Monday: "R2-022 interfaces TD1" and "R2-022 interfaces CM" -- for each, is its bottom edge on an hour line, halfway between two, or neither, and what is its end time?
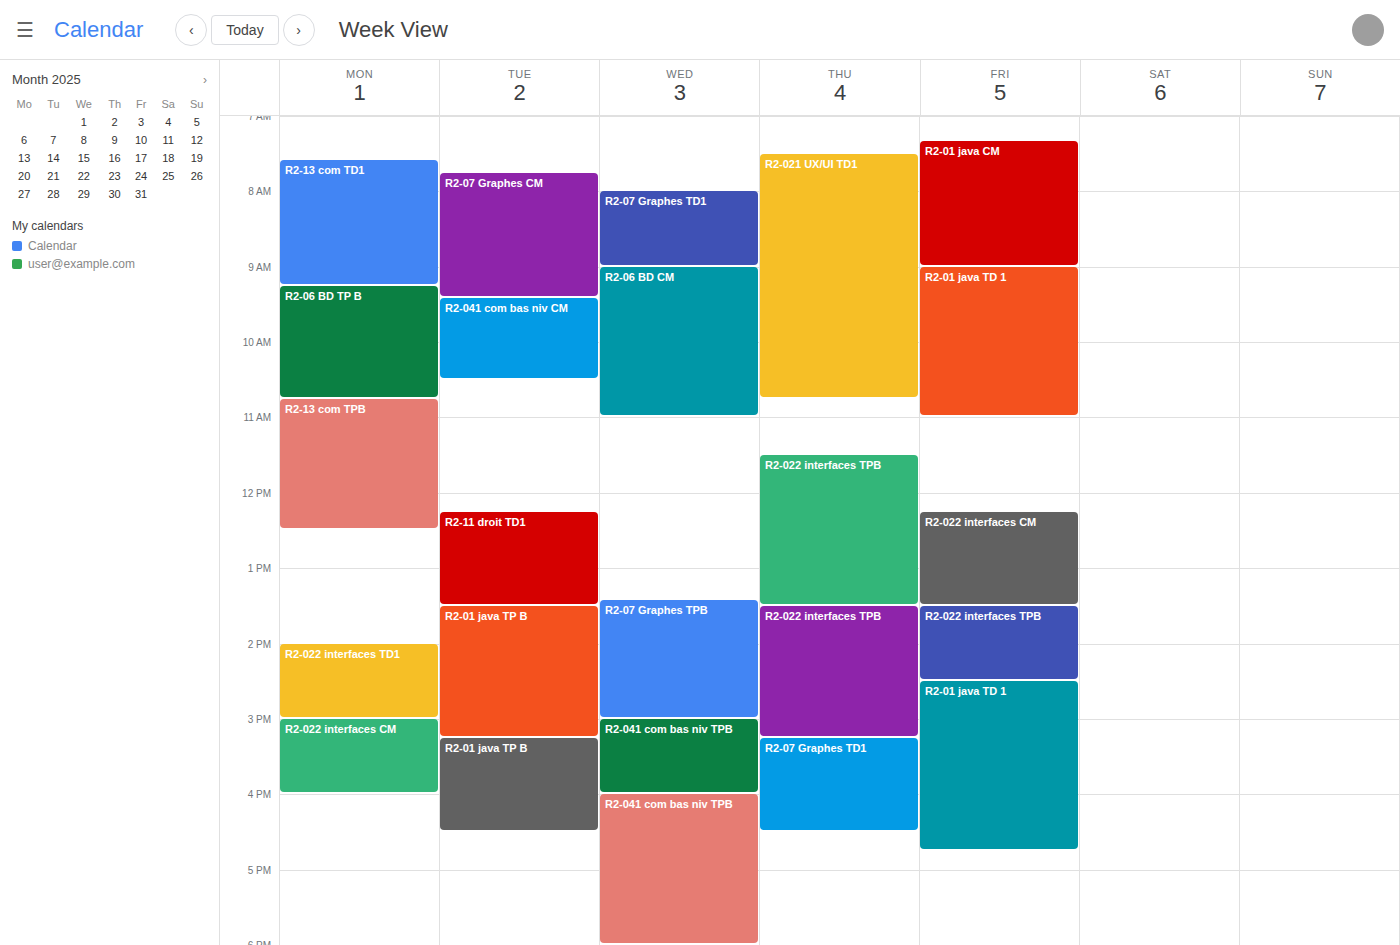
"R2-022 interfaces TD1": 3:00 PM, exactly on the 3 PM line. "R2-022 interfaces CM": 4:00 PM, exactly on the 4 PM line.